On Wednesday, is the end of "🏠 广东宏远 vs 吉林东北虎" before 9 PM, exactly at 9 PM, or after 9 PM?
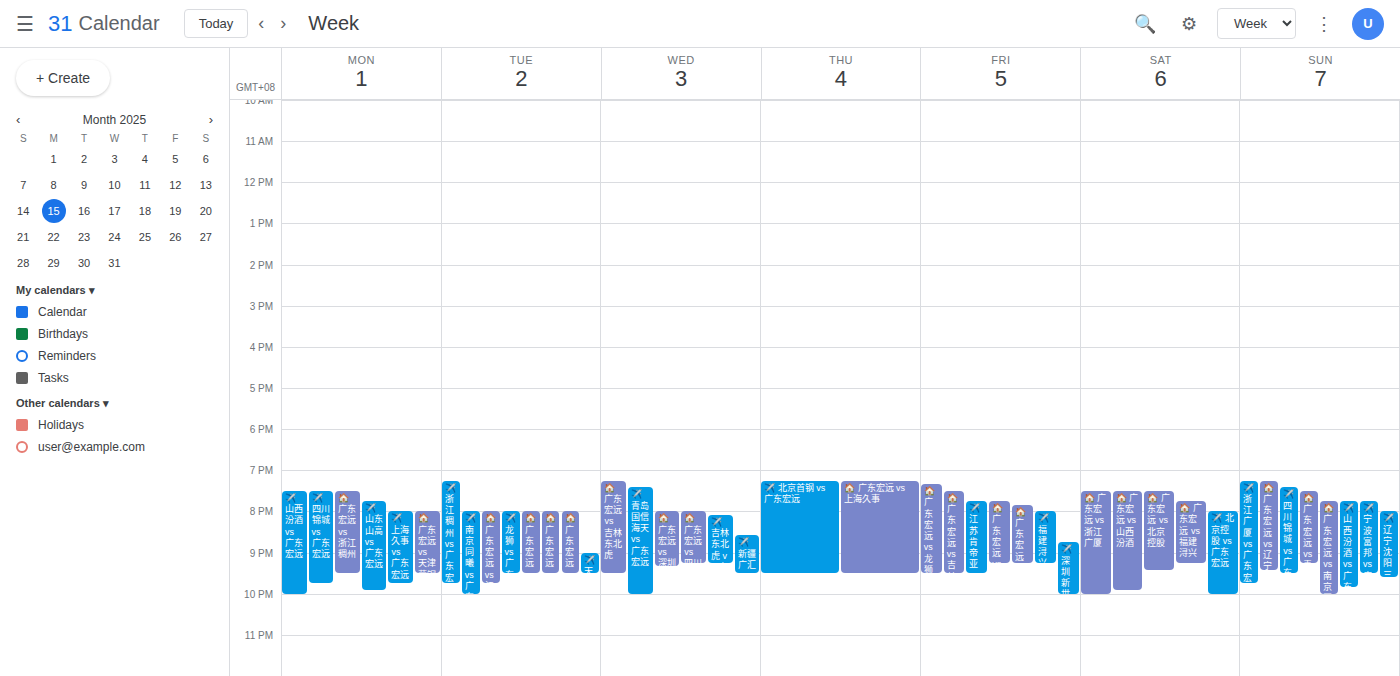
9:30 PM -- after 9 PM, 30 minutes below the 9 PM line.